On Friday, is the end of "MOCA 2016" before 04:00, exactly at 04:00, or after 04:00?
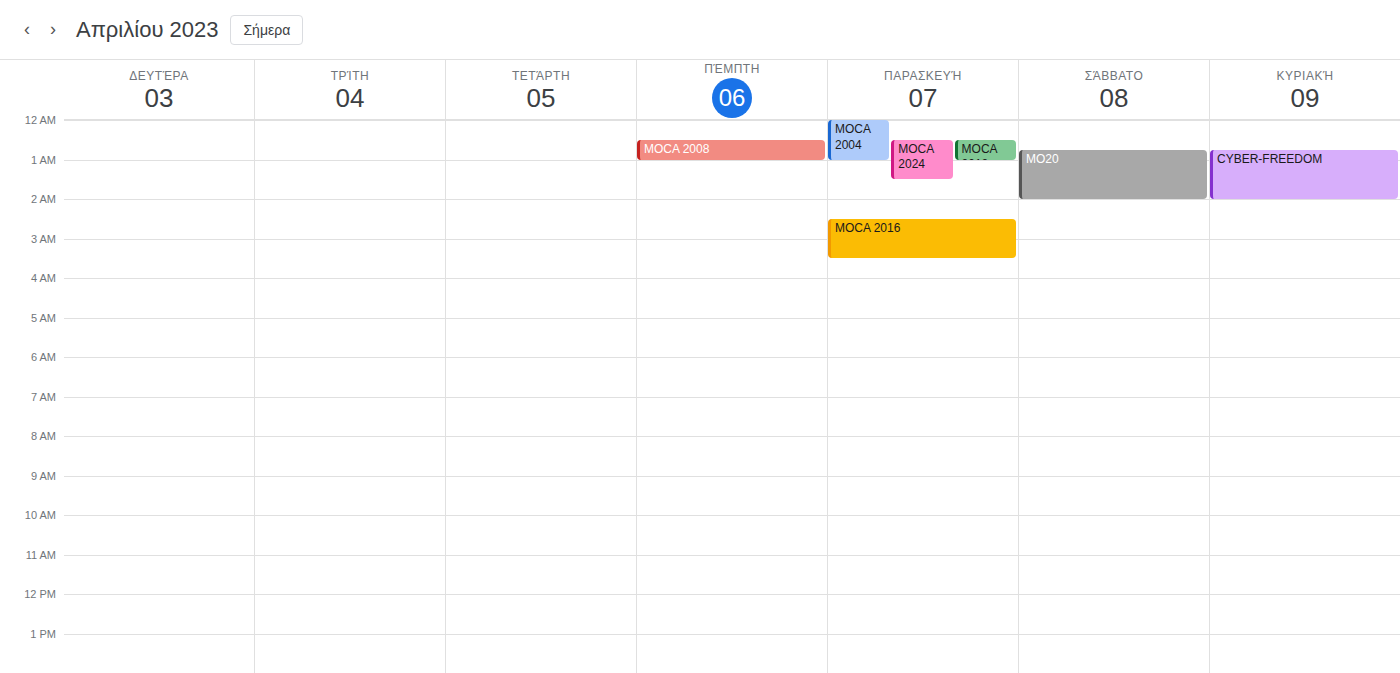
03:30 -- before 04:00, 30 minutes above the 04:00 line.